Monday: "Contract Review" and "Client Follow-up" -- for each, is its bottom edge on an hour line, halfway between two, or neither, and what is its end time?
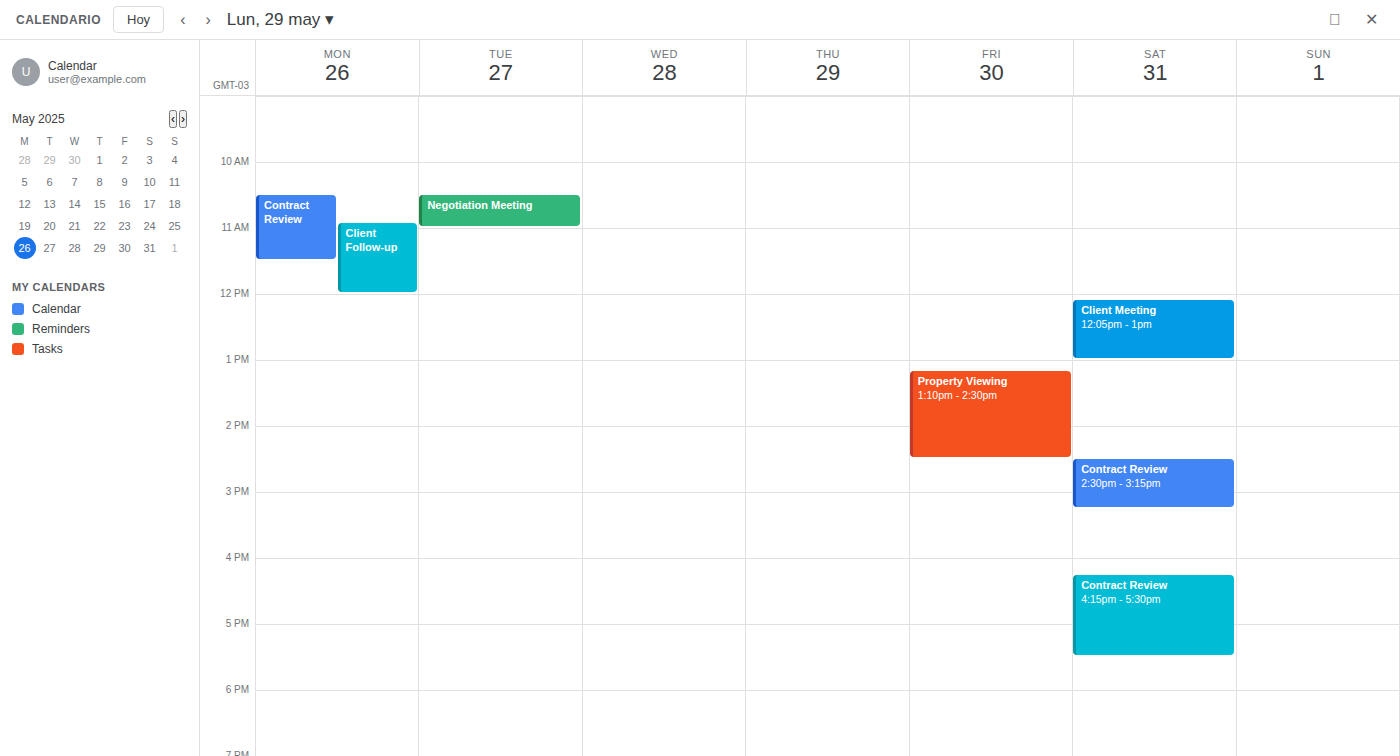
"Contract Review": 11:30 AM, halfway between the 11 AM and 12 PM lines. "Client Follow-up": 12:00 PM, exactly on the 12 PM line.